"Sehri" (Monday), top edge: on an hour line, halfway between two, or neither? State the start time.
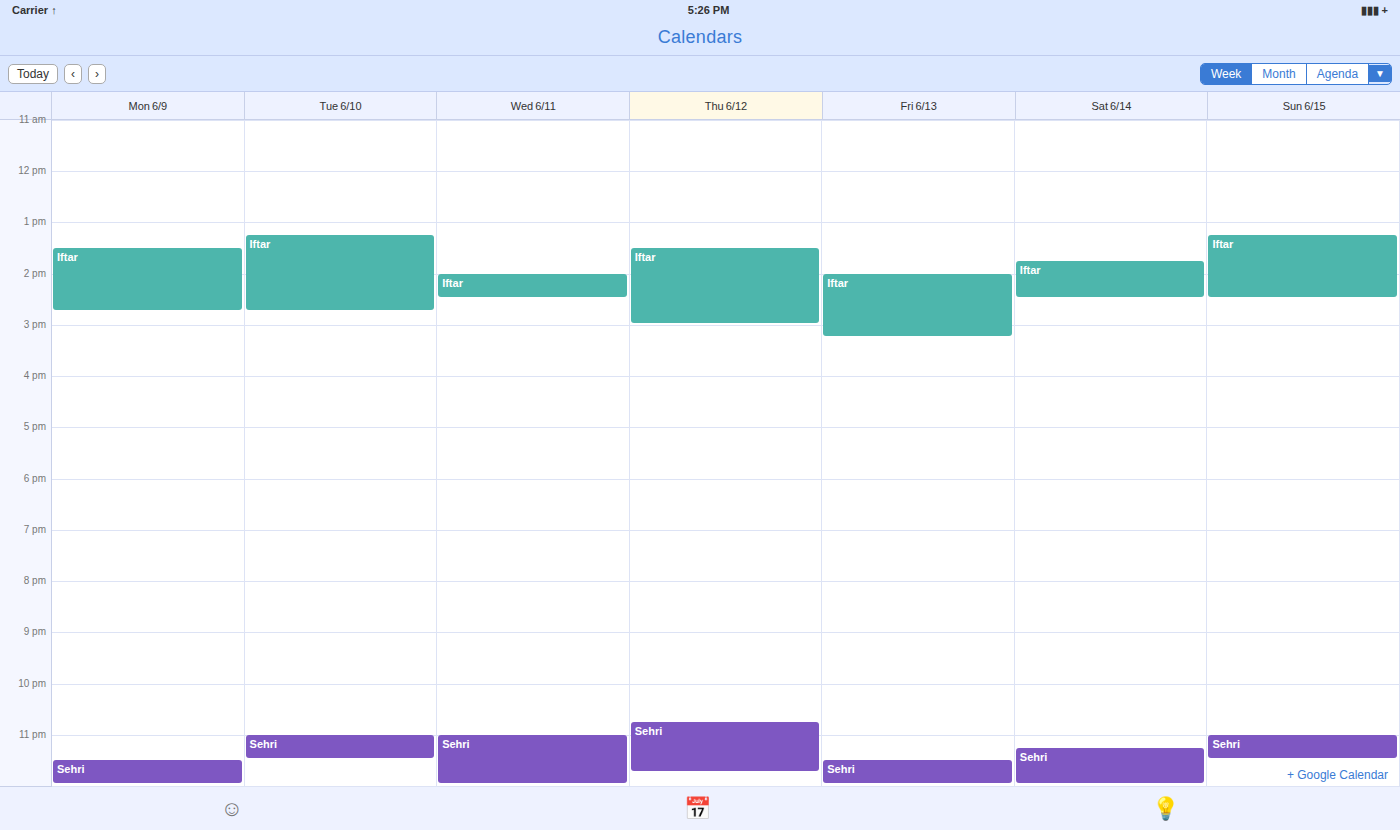
11:30 PM -- halfway between the 11 PM and 12 AM lines.